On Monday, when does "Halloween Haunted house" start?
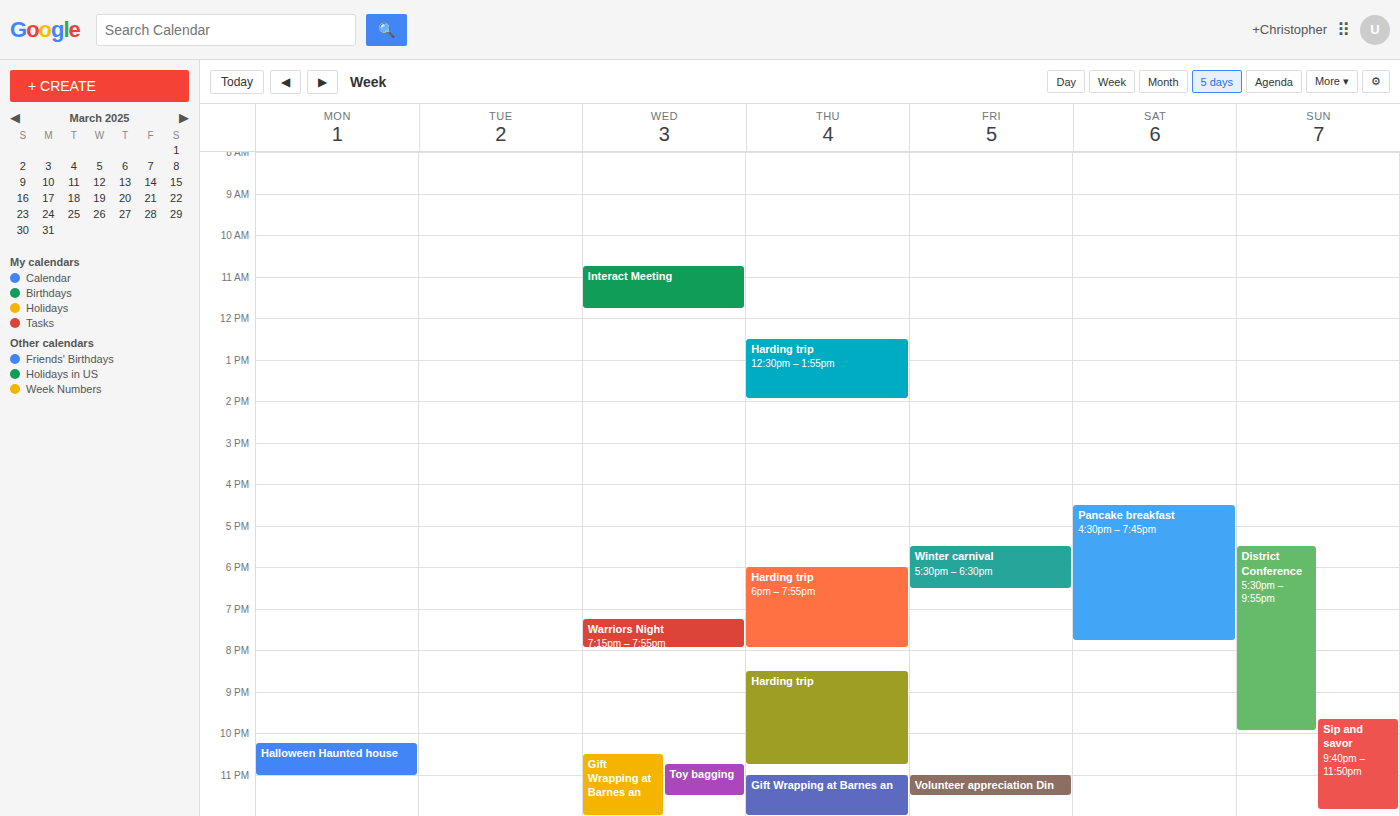
10:15 PM